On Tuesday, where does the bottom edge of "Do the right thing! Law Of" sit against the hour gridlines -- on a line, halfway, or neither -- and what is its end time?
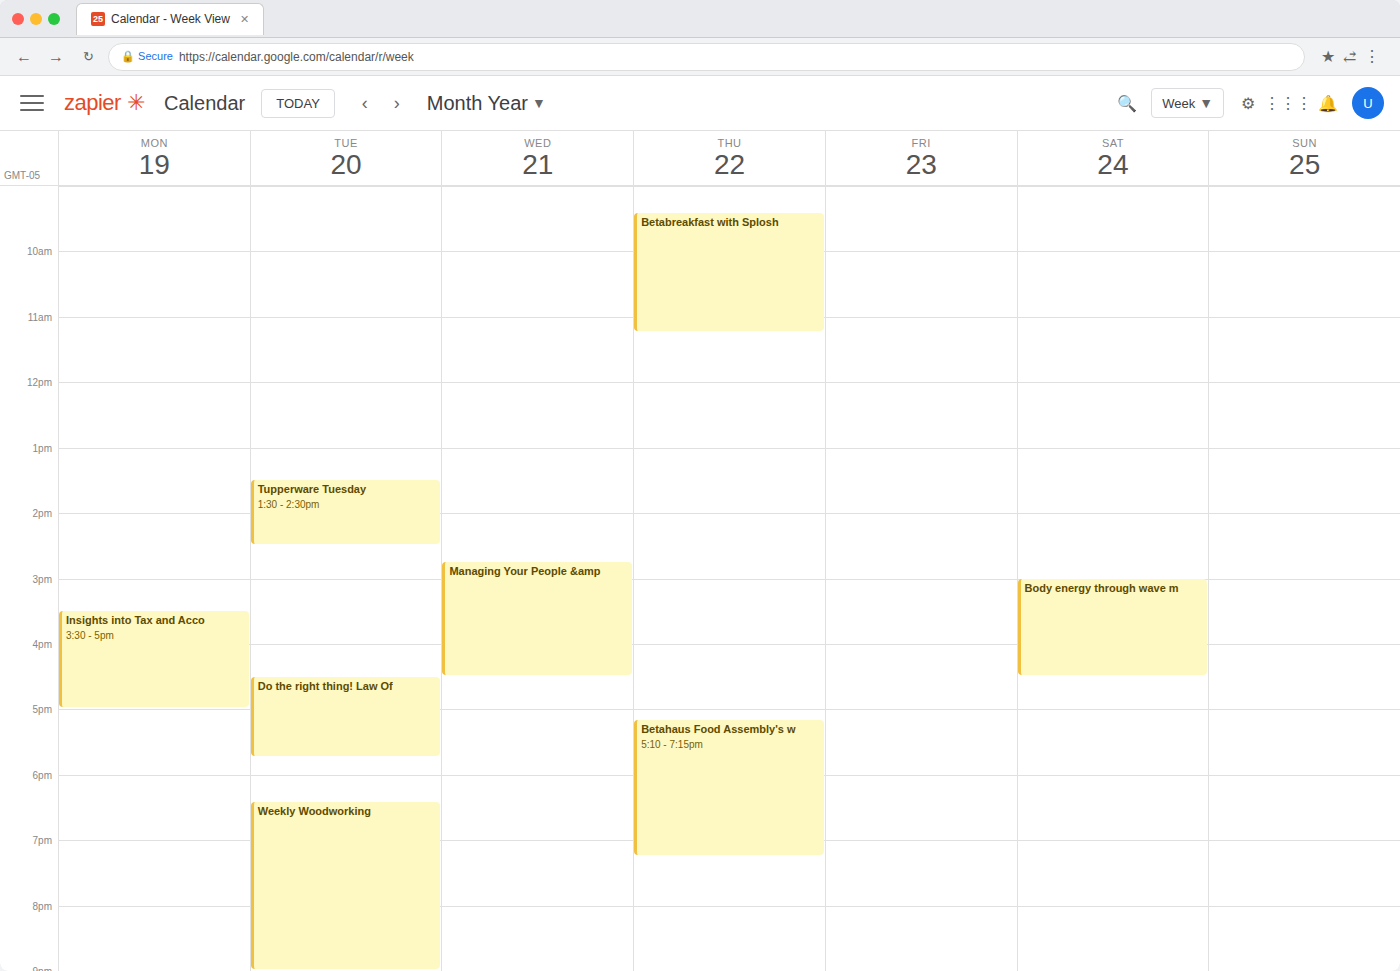
17:45 -- neither: three quarters of the way from the 17:00 line to the 18:00 line.